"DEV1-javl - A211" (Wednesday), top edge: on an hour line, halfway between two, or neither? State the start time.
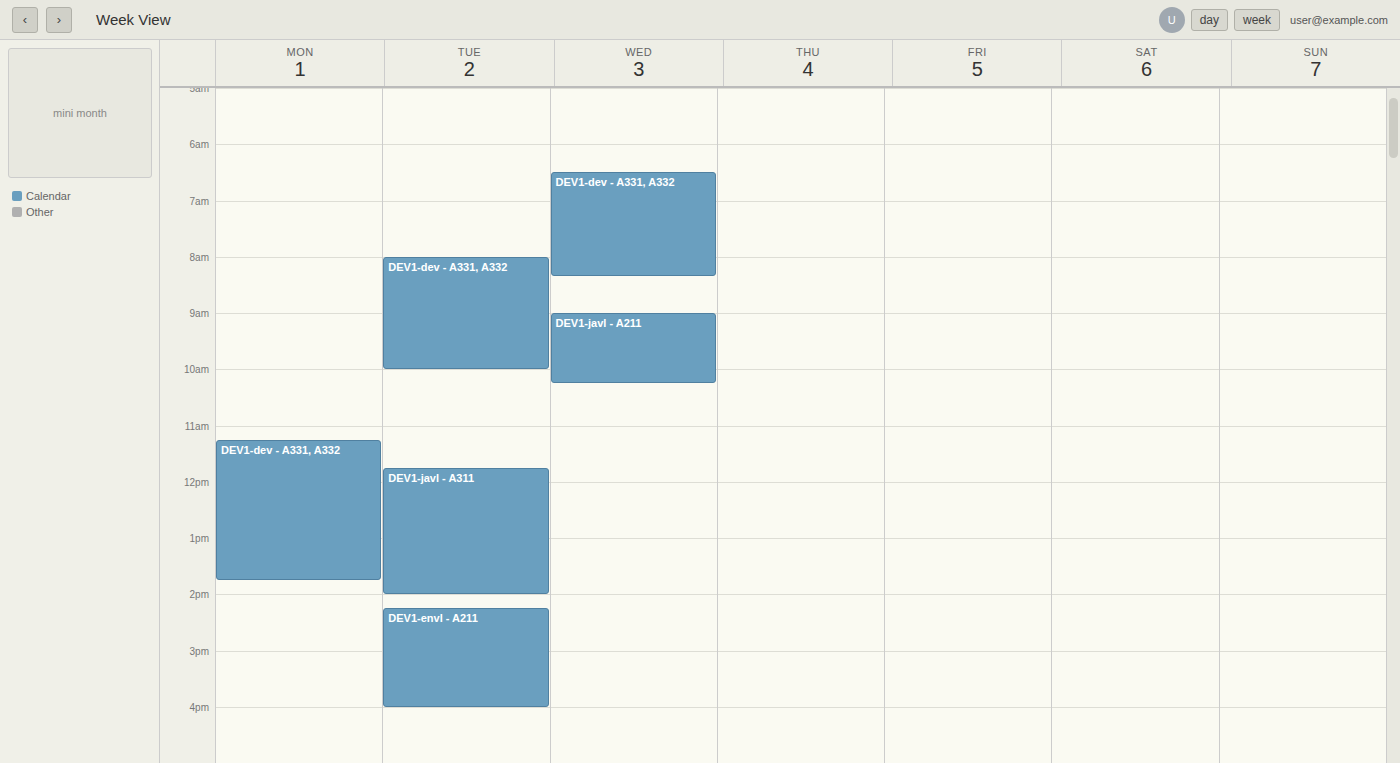
9:00 AM -- exactly on the 9 AM line.